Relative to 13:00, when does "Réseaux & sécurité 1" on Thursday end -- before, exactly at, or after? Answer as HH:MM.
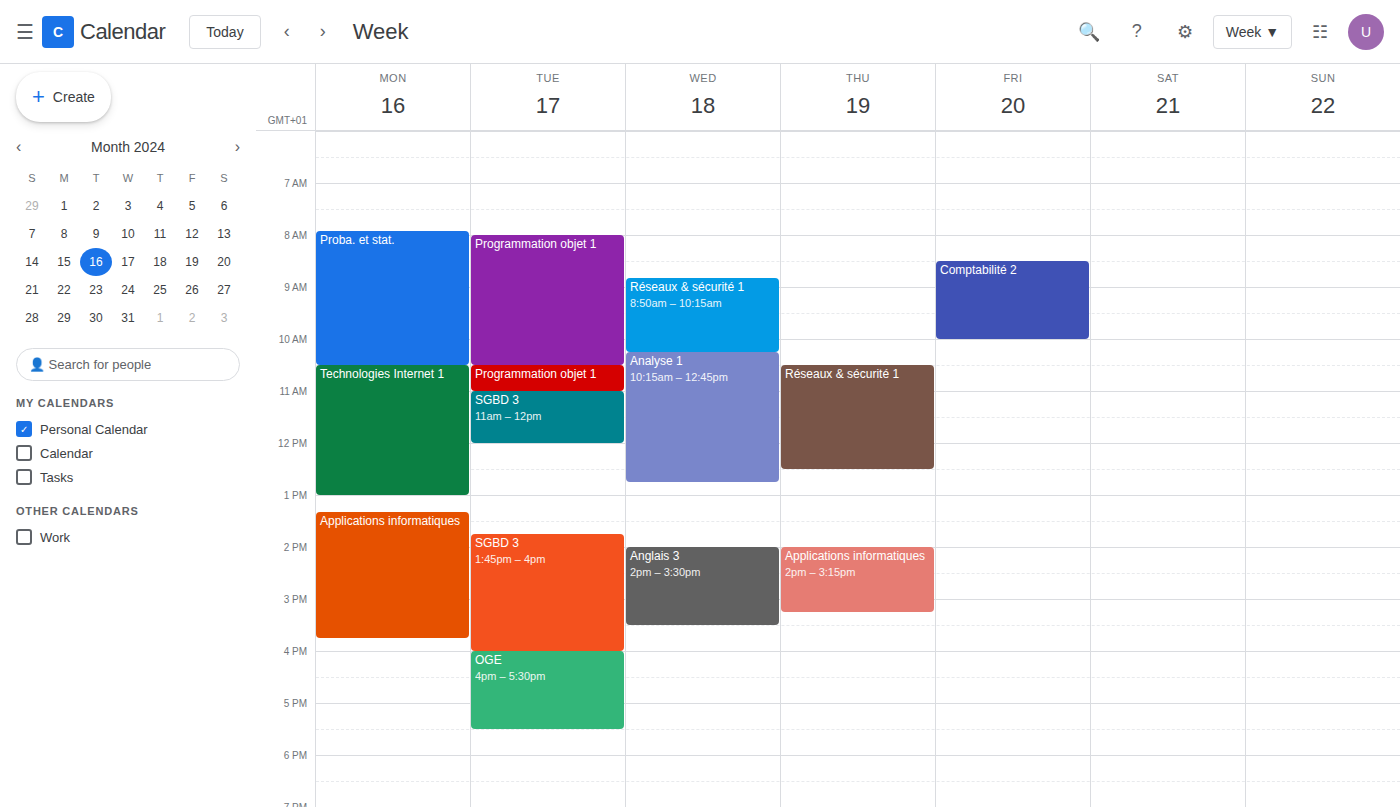
12:30 -- before 13:00, 30 minutes above the 13:00 line.